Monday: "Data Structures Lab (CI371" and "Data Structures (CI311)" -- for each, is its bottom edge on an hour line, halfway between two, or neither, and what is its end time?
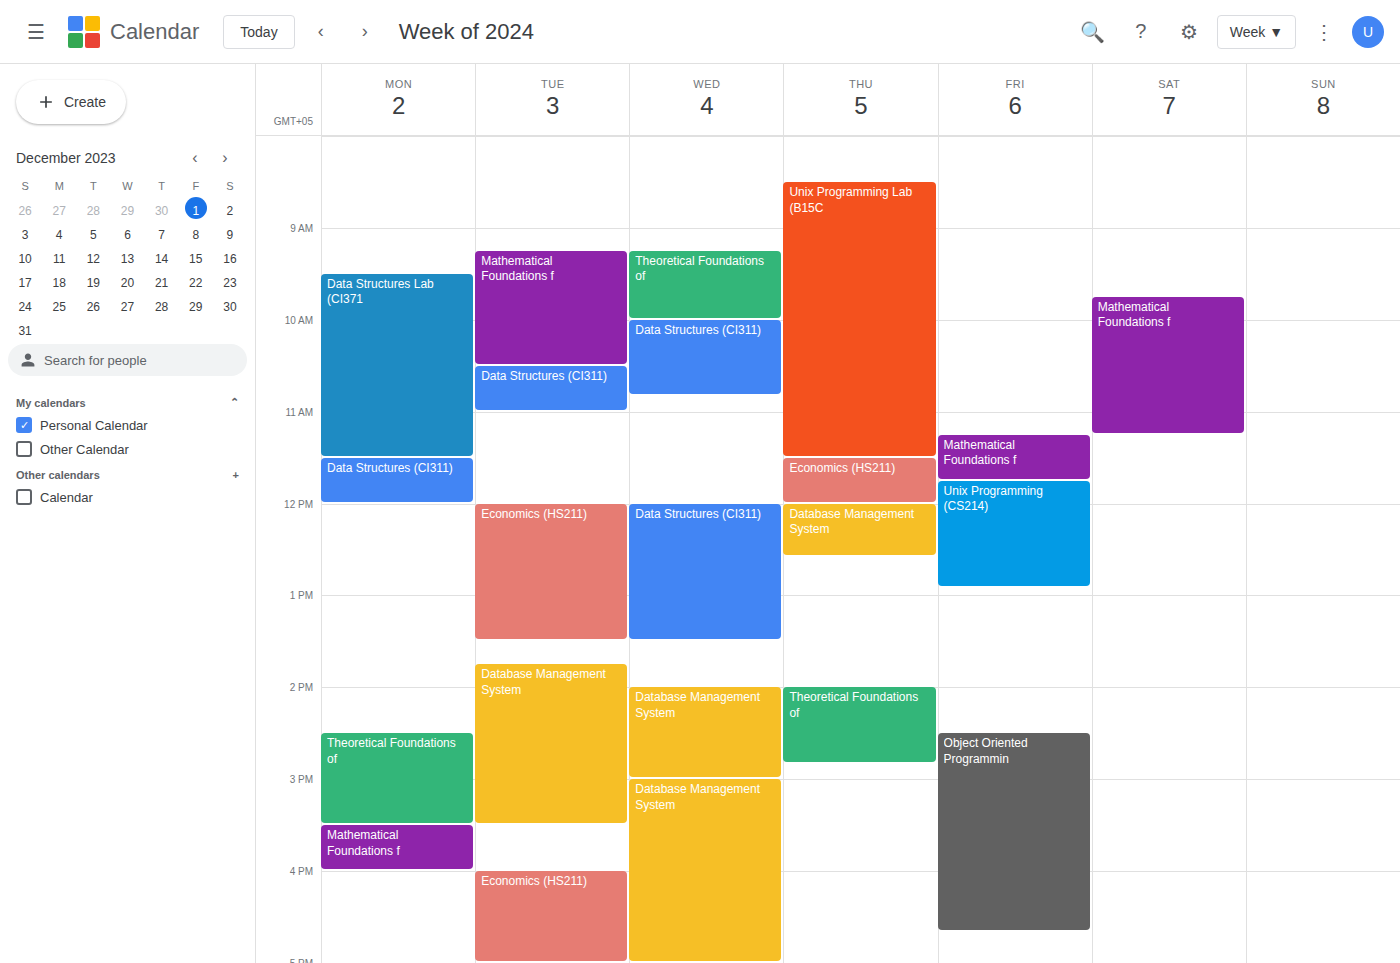
"Data Structures Lab (CI371": 11:30 AM, halfway between the 11 AM and 12 PM lines. "Data Structures (CI311)": 12:00 PM, exactly on the 12 PM line.